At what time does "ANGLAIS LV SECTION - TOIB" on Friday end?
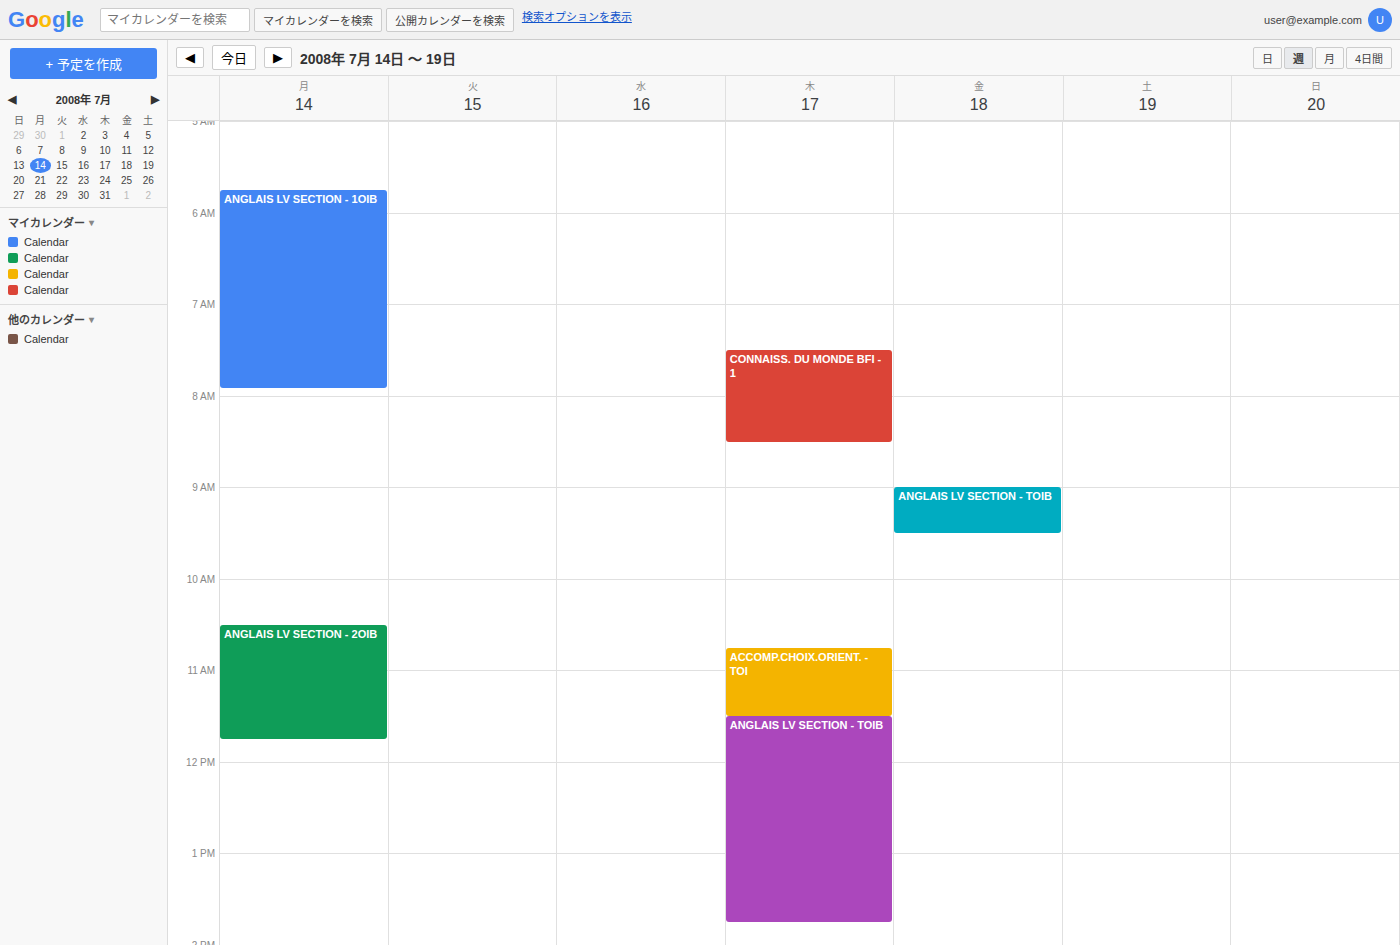
9:30 AM